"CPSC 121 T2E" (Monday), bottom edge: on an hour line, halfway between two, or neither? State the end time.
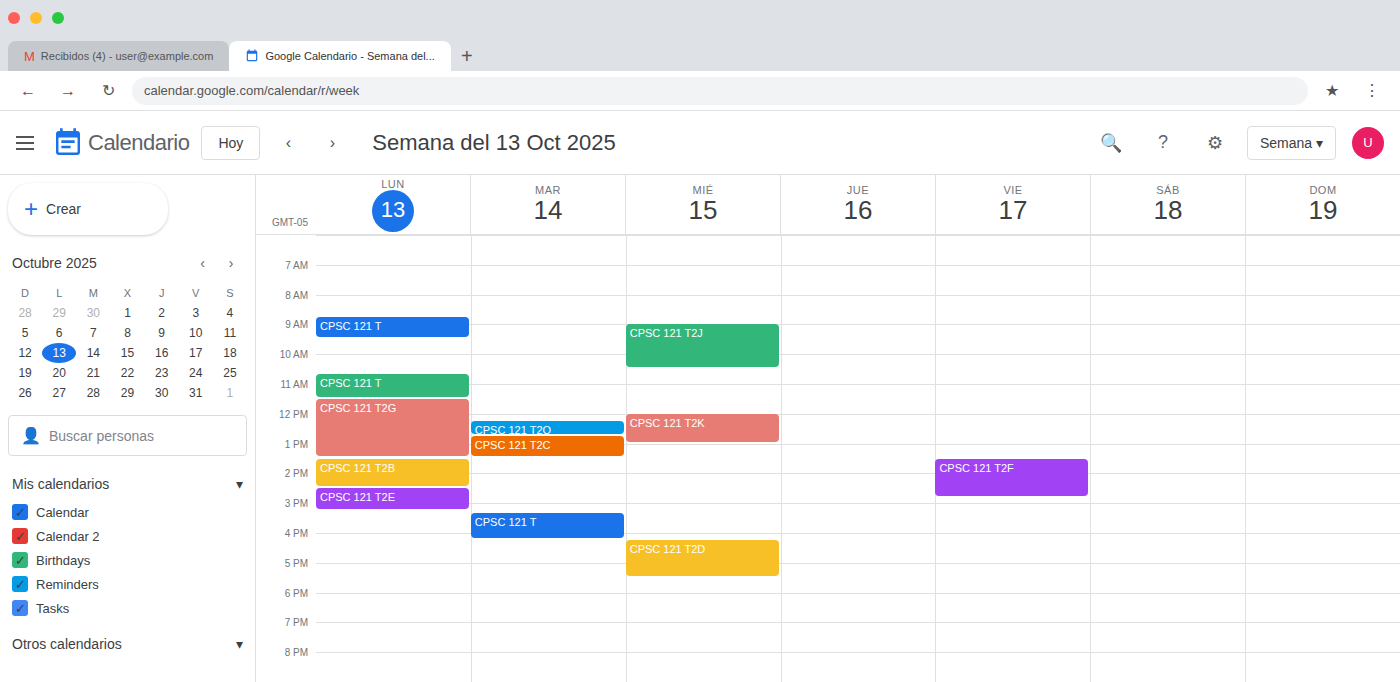
3:15 PM -- neither: a quarter of the way from the 3 PM line to the 4 PM line.